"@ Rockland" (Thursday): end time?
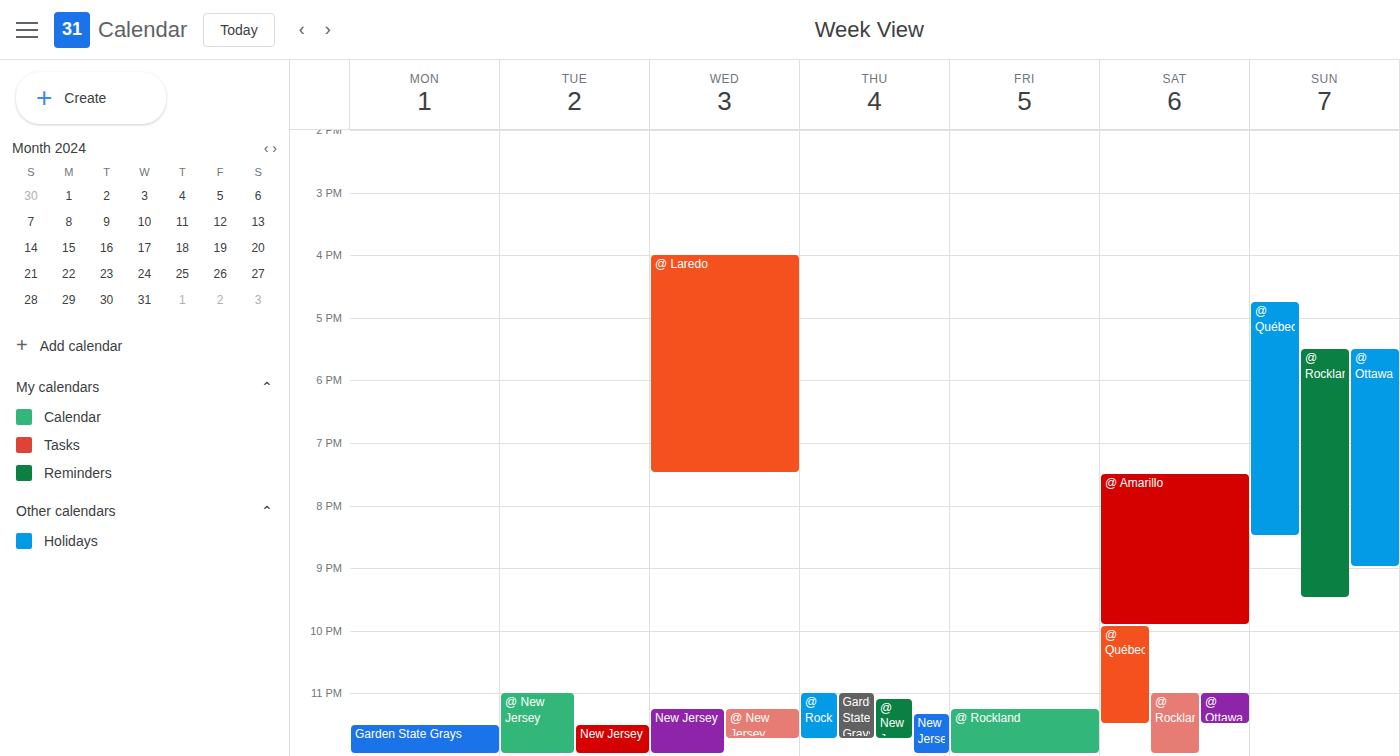
11:45 PM